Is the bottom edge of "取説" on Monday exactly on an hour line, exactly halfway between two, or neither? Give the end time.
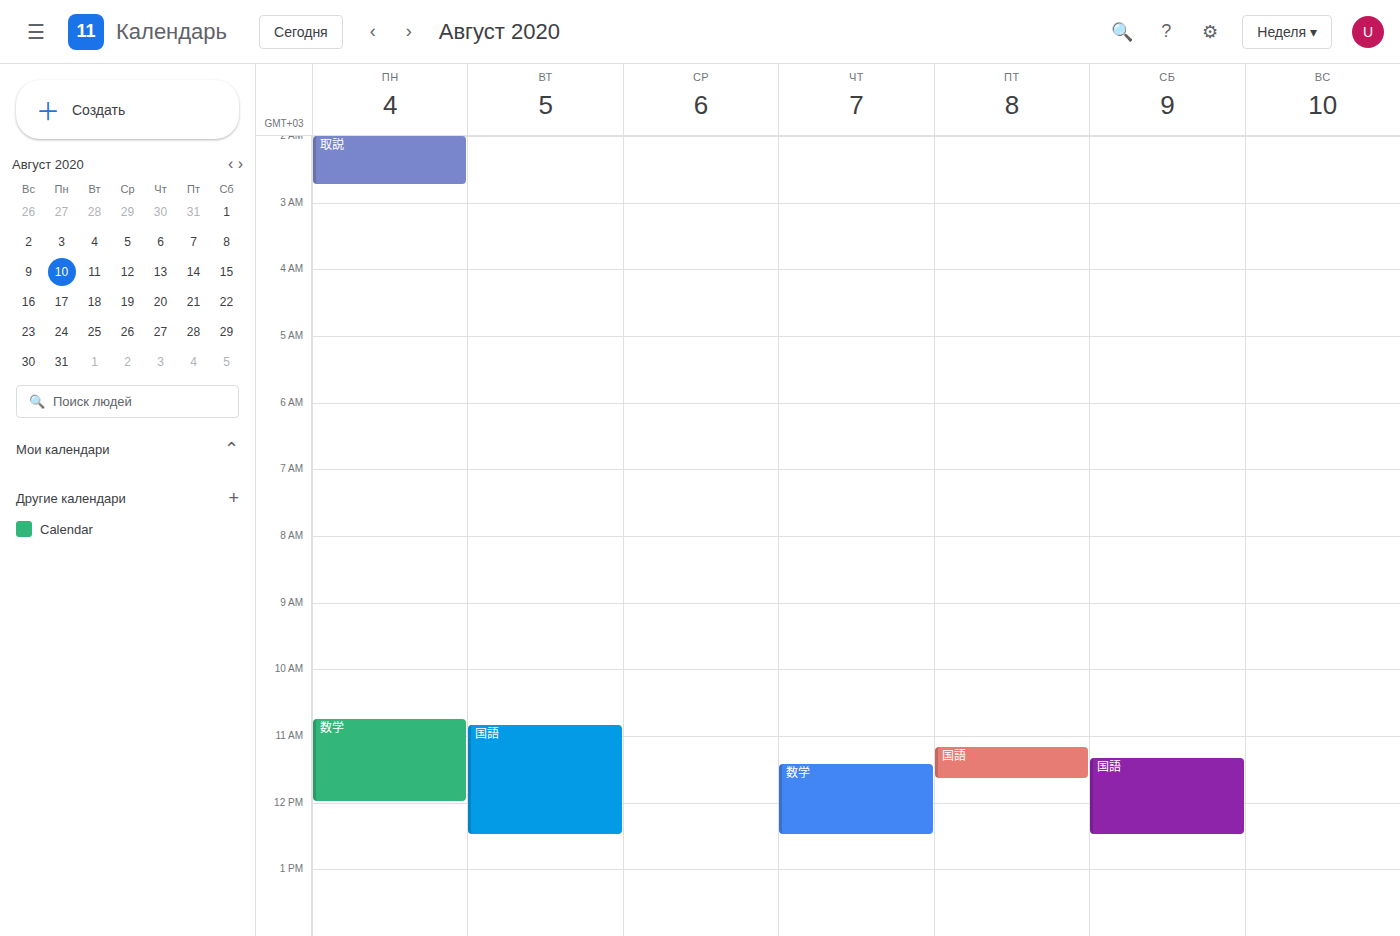
02:45 -- neither: three quarters of the way from the 02:00 line to the 03:00 line.